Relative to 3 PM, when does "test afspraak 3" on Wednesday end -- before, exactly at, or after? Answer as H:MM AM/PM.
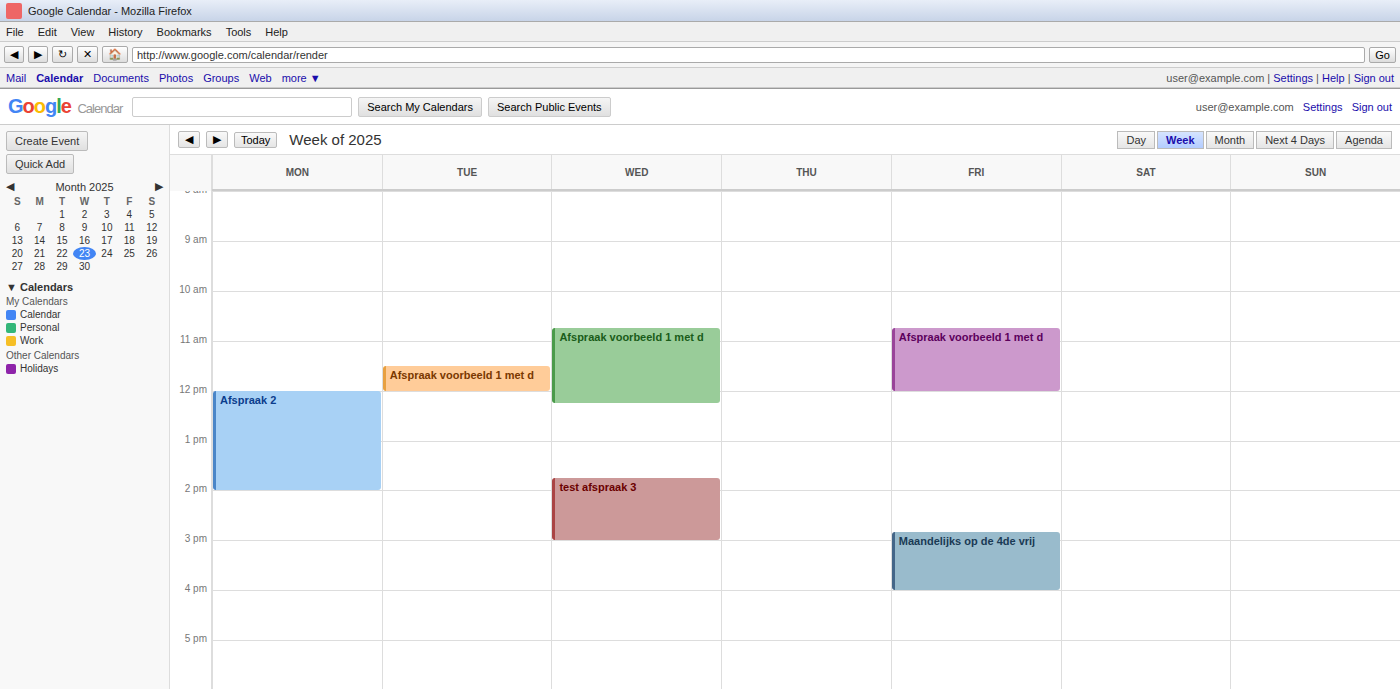
3:00 PM -- exactly at 3 PM, on the 3 PM line.